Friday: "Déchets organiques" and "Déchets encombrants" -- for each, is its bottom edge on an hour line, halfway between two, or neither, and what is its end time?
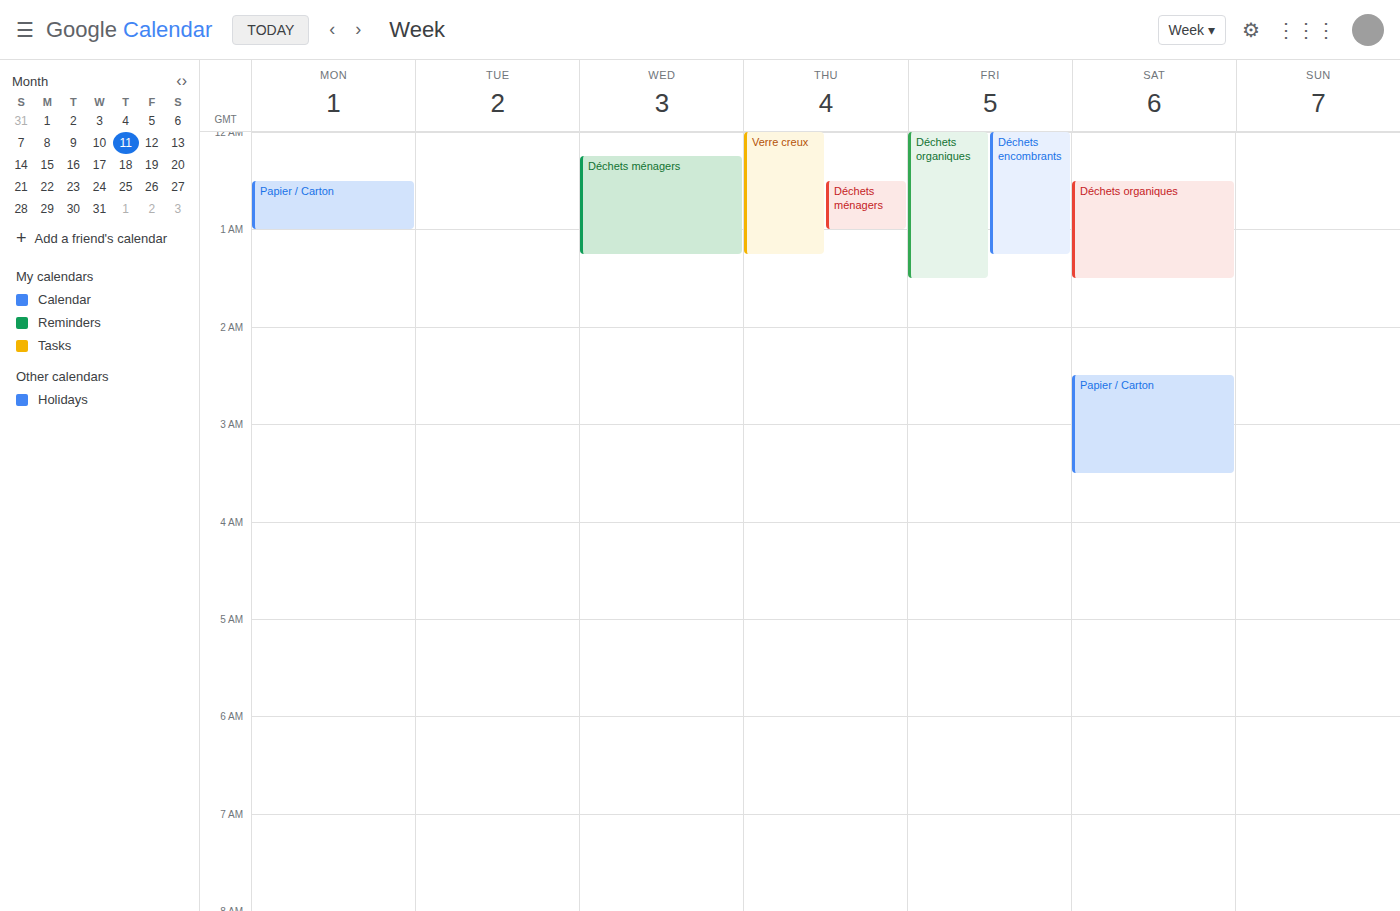
"Déchets organiques": 1:30 AM, halfway between the 1 AM and 2 AM lines. "Déchets encombrants": 1:15 AM, neither: a quarter of the way from the 1 AM line to the 2 AM line.